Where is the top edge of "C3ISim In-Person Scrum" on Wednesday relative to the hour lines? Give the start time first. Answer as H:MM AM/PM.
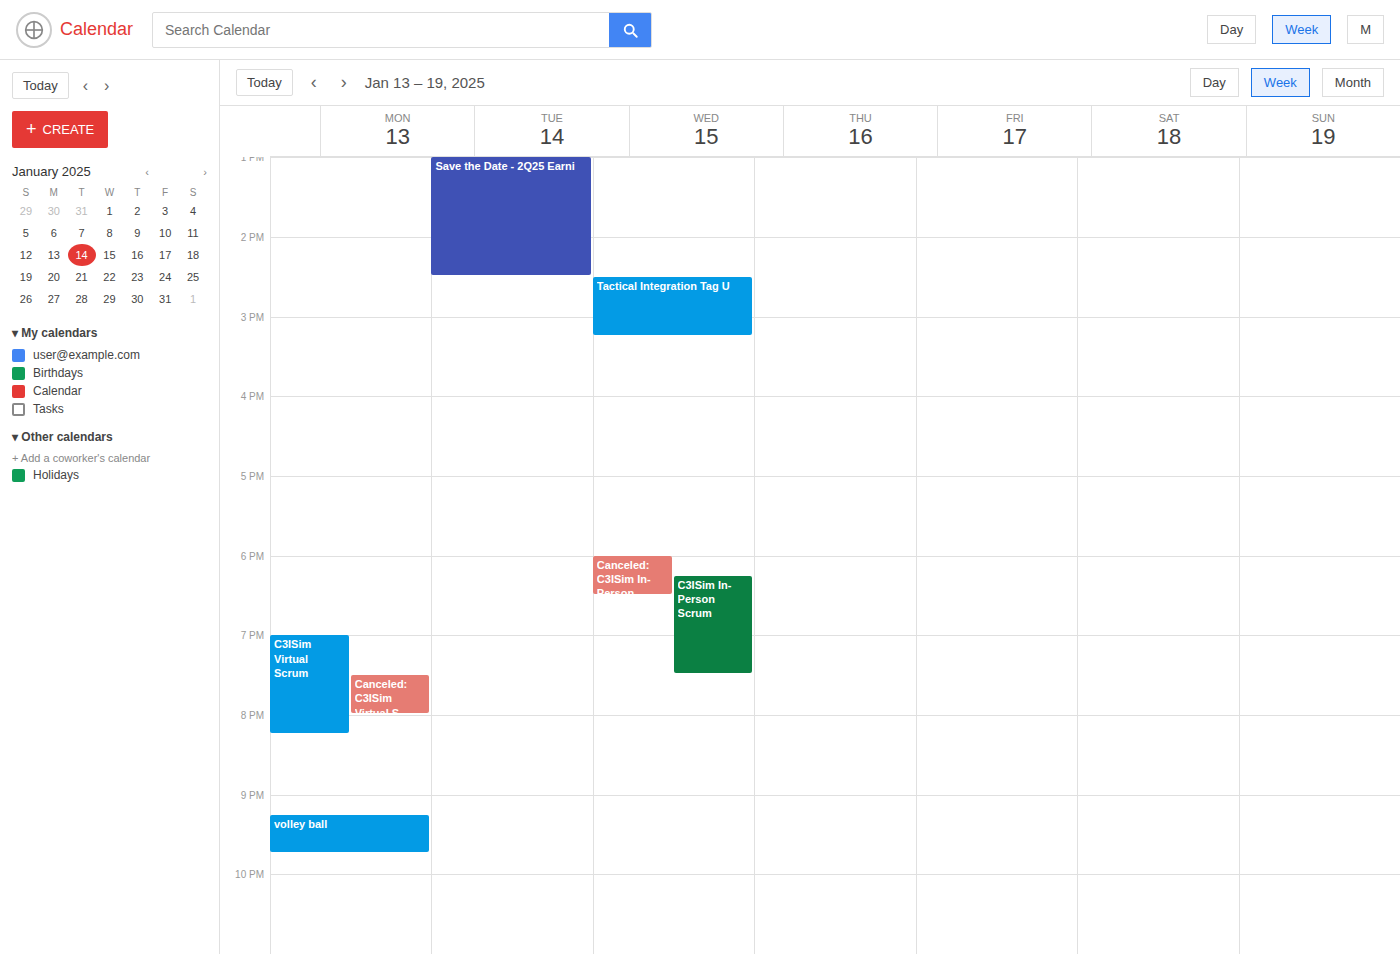
6:15 PM -- neither: a quarter of the way from the 6 PM line to the 7 PM line.